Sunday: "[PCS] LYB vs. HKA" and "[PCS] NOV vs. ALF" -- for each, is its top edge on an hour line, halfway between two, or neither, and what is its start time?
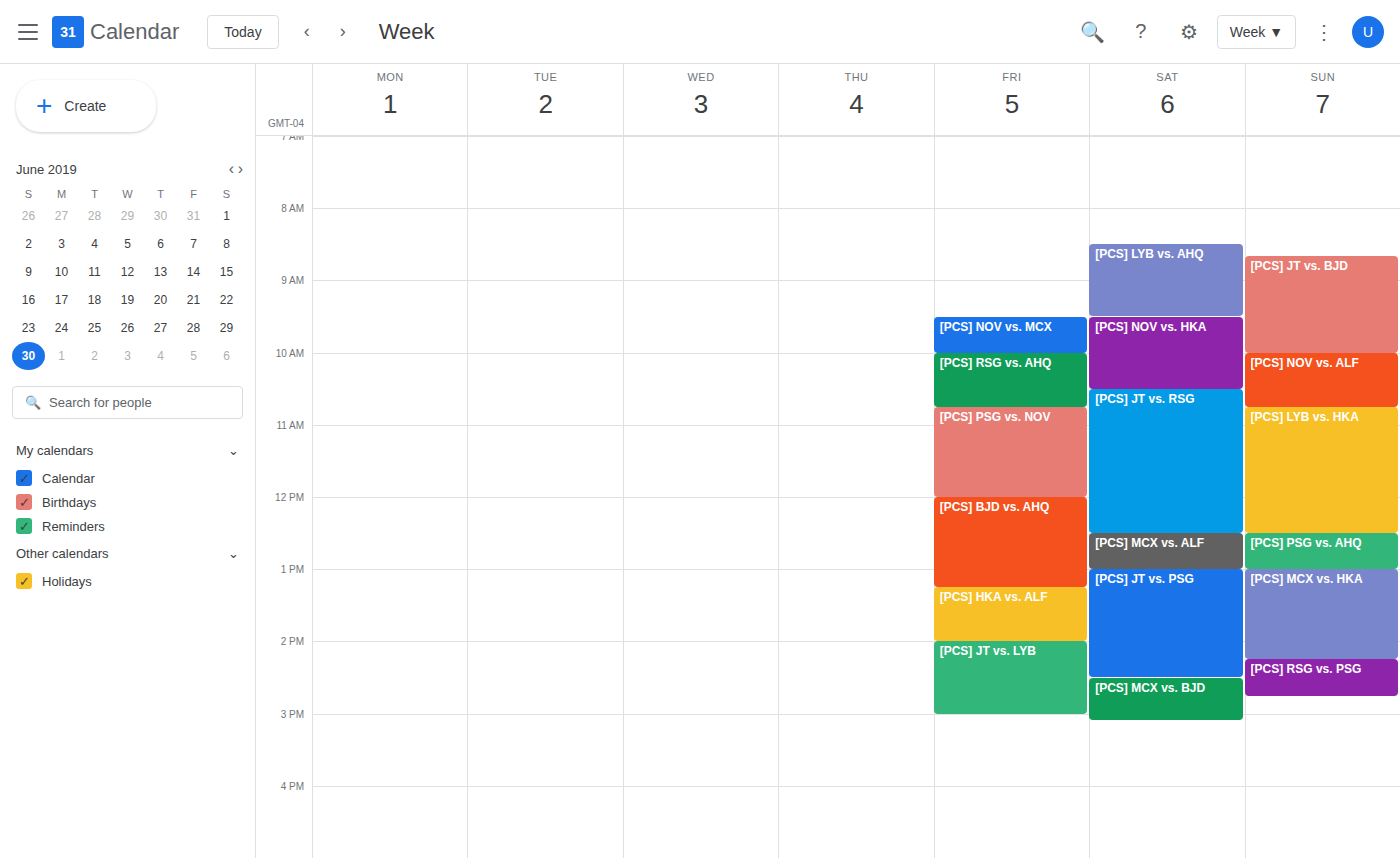
"[PCS] LYB vs. HKA": 10:45 AM, neither: three quarters of the way from the 10 AM line to the 11 AM line. "[PCS] NOV vs. ALF": 10:00 AM, exactly on the 10 AM line.